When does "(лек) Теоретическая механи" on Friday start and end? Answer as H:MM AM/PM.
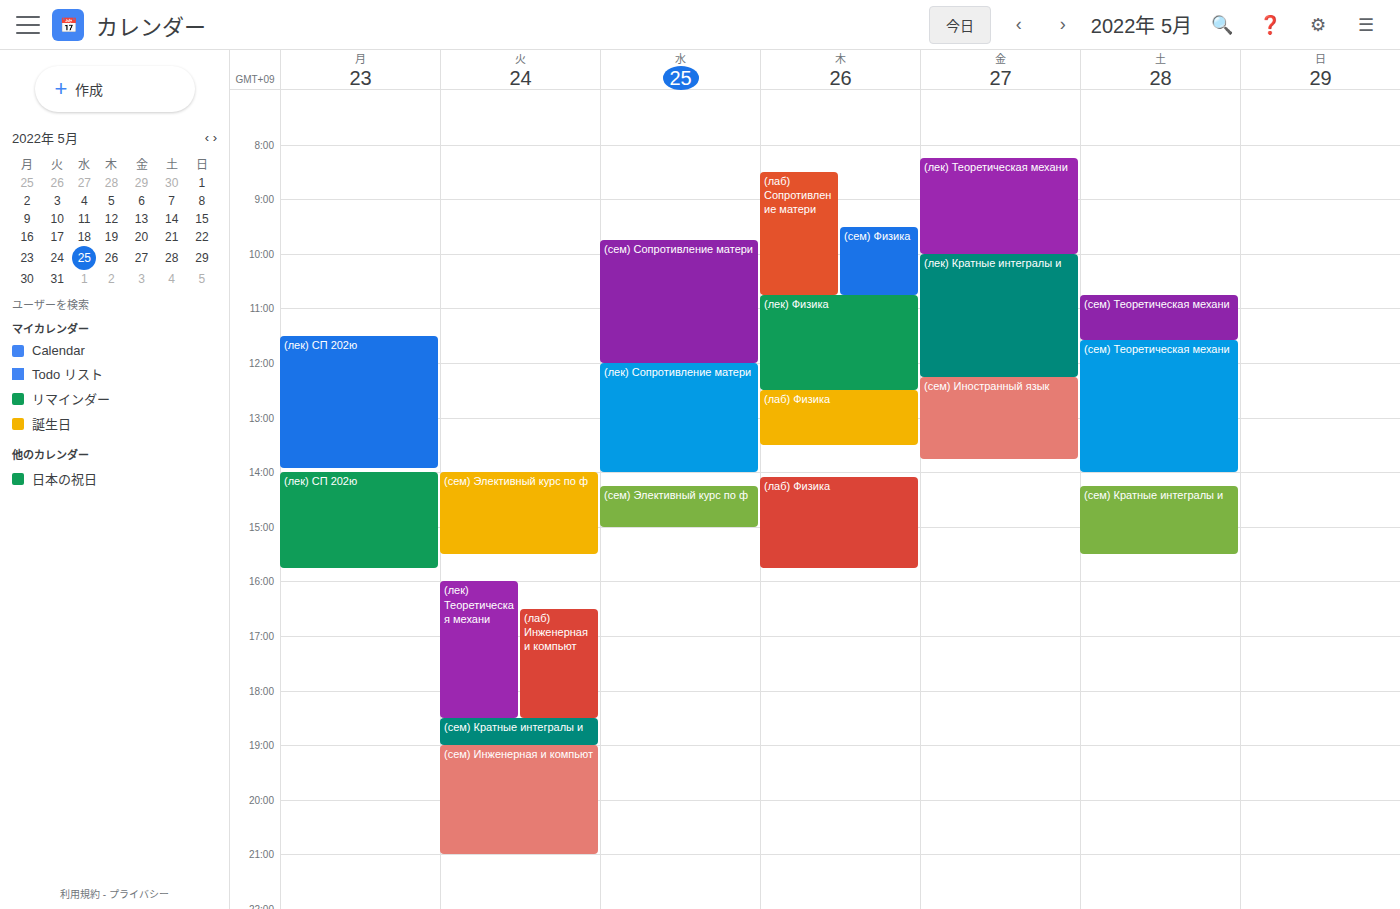
8:15 AM to 10:00 AM